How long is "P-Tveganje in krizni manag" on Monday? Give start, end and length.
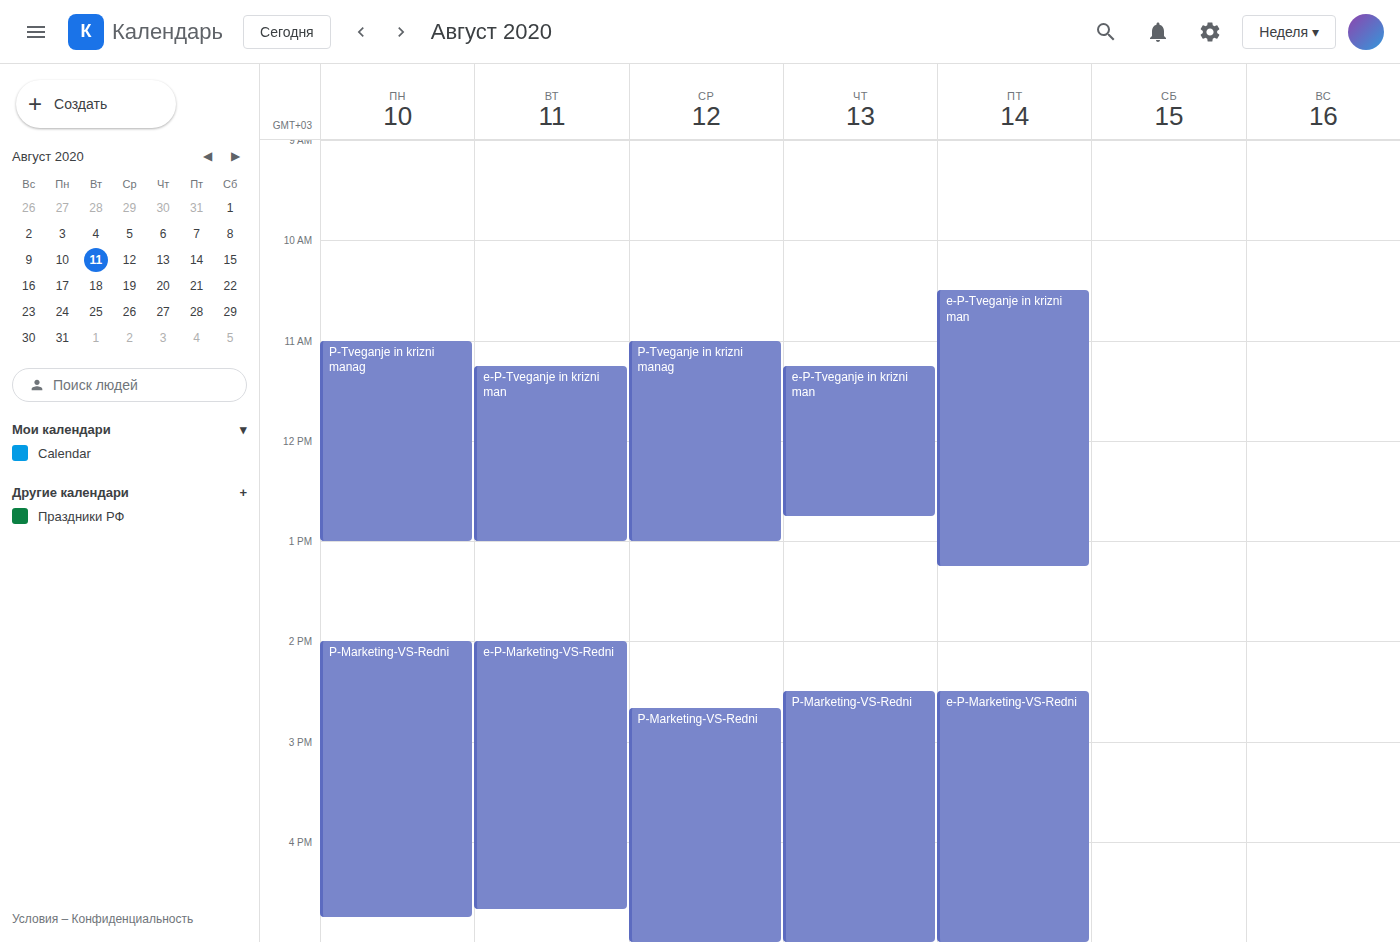
11:00 AM to 1:00 PM, 2 hours